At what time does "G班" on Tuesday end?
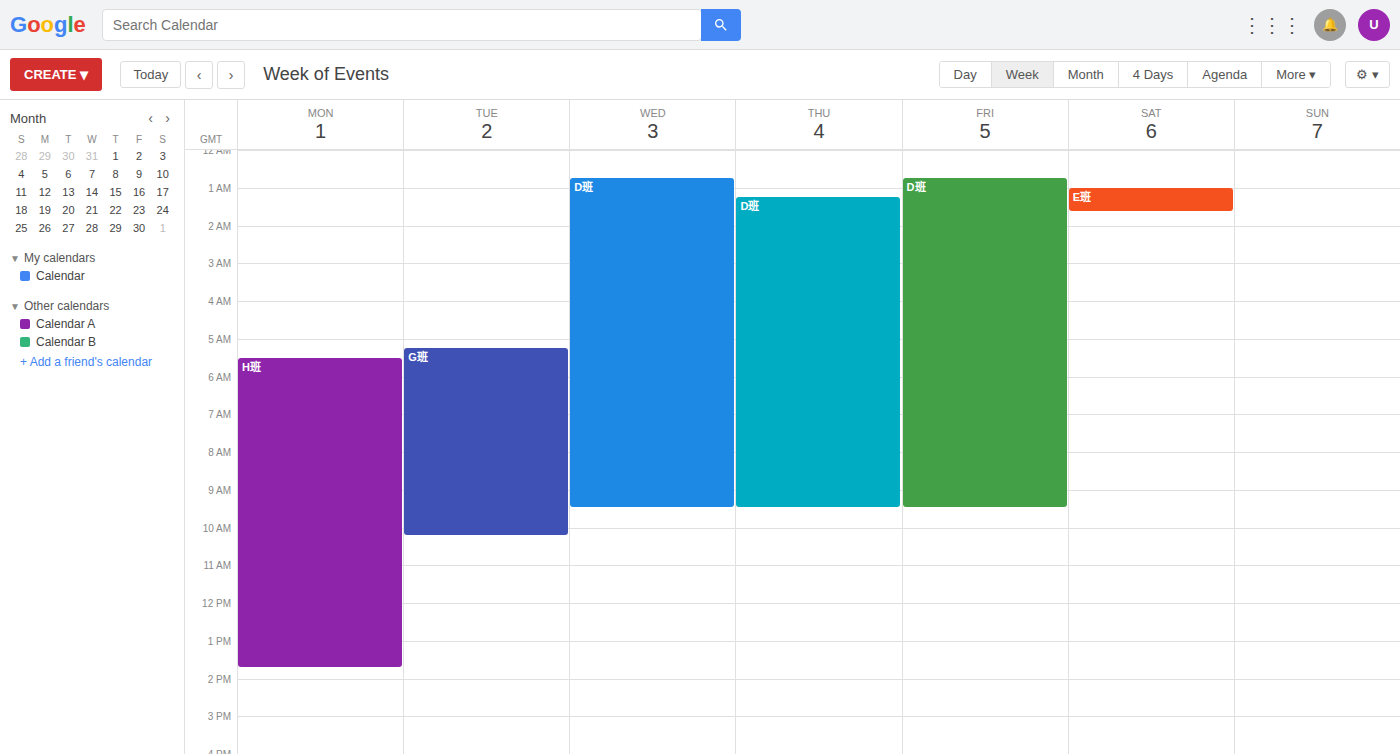
10:15